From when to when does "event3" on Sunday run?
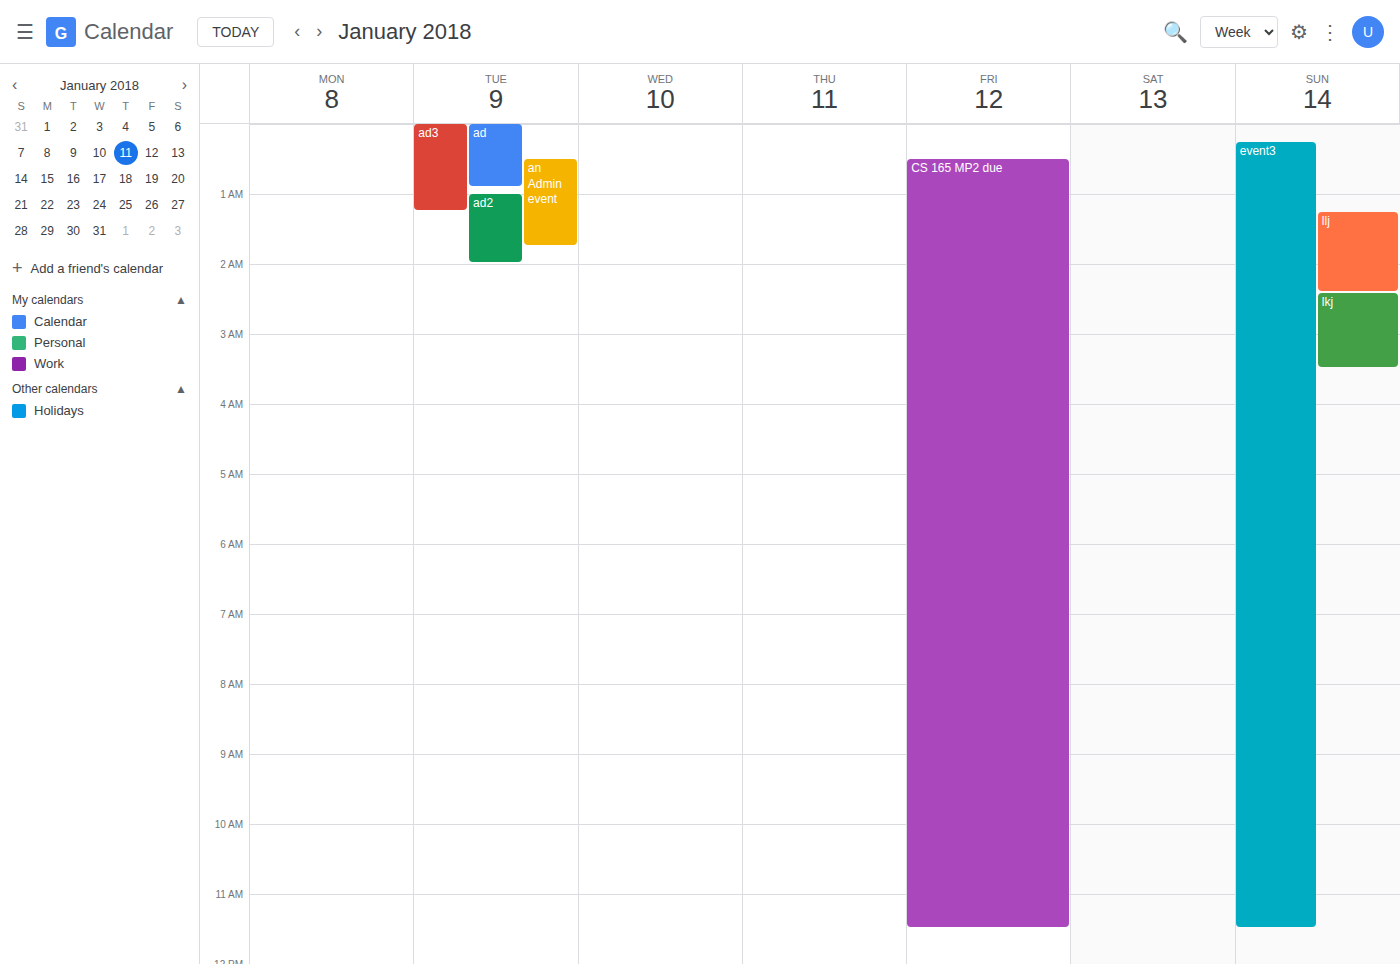
12:15 AM to 11:30 AM